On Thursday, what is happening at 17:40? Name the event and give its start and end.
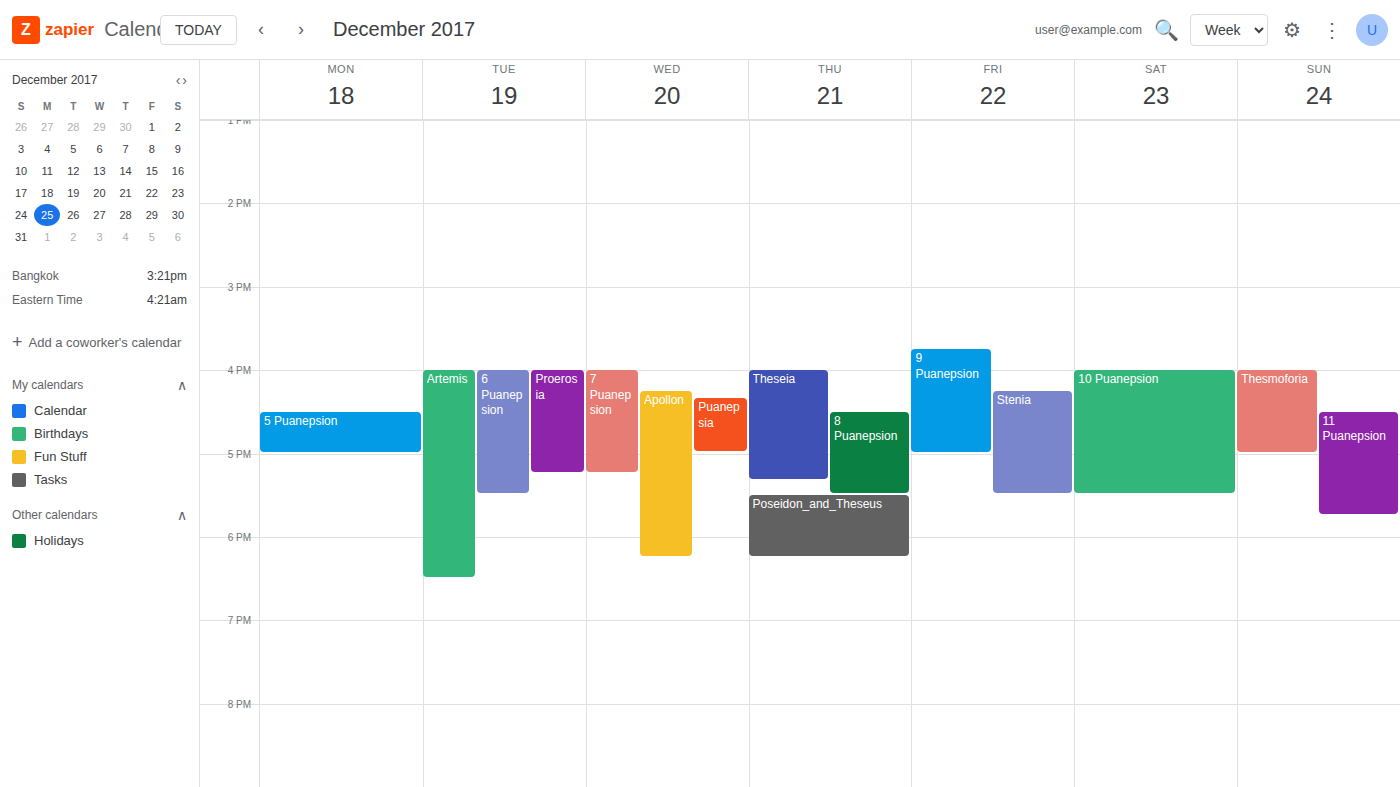
"Poseidon_and_Theseus", 17:30 to 18:15